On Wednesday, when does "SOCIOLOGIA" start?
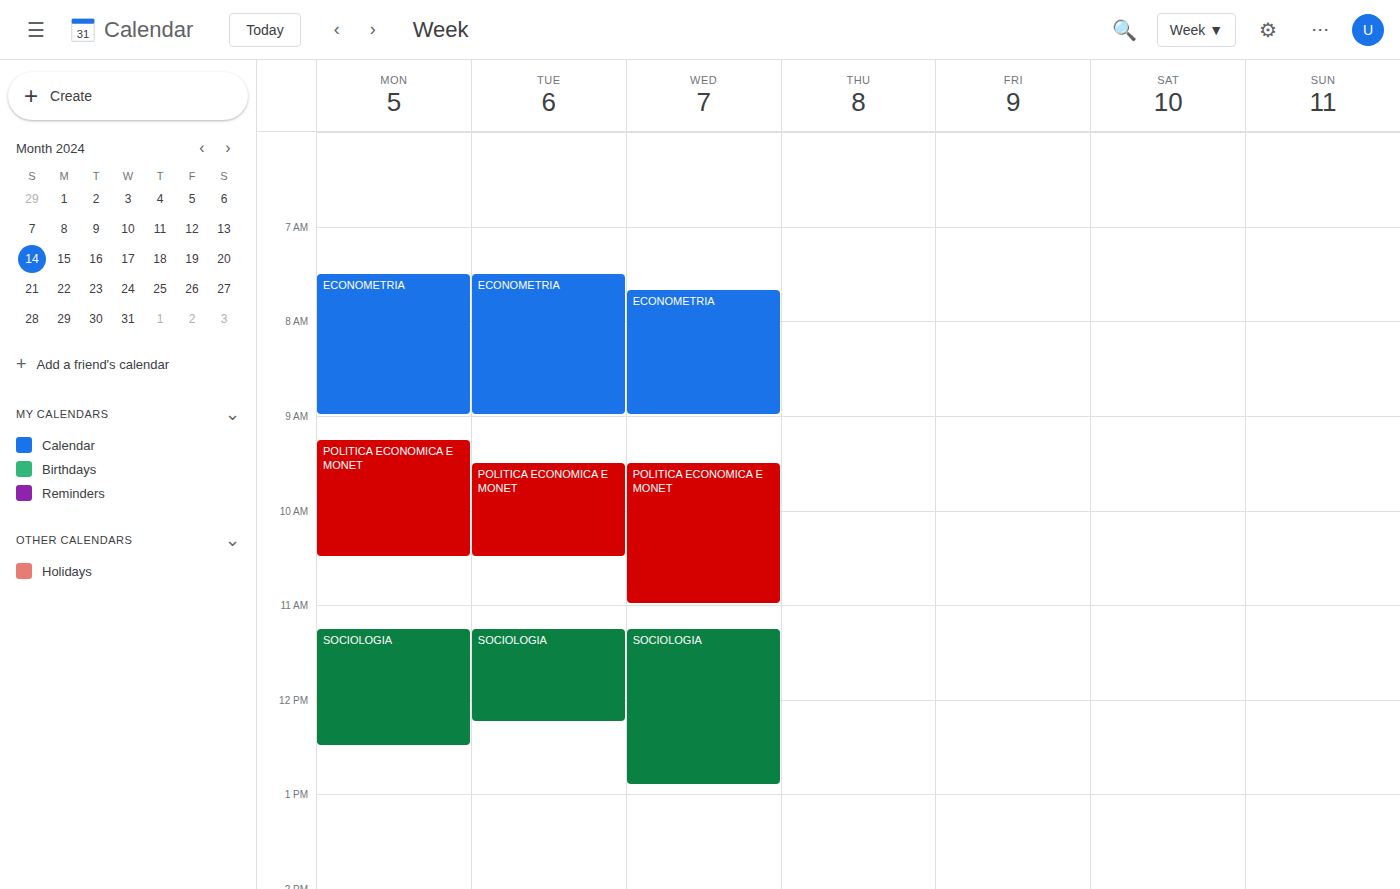
11:15 AM